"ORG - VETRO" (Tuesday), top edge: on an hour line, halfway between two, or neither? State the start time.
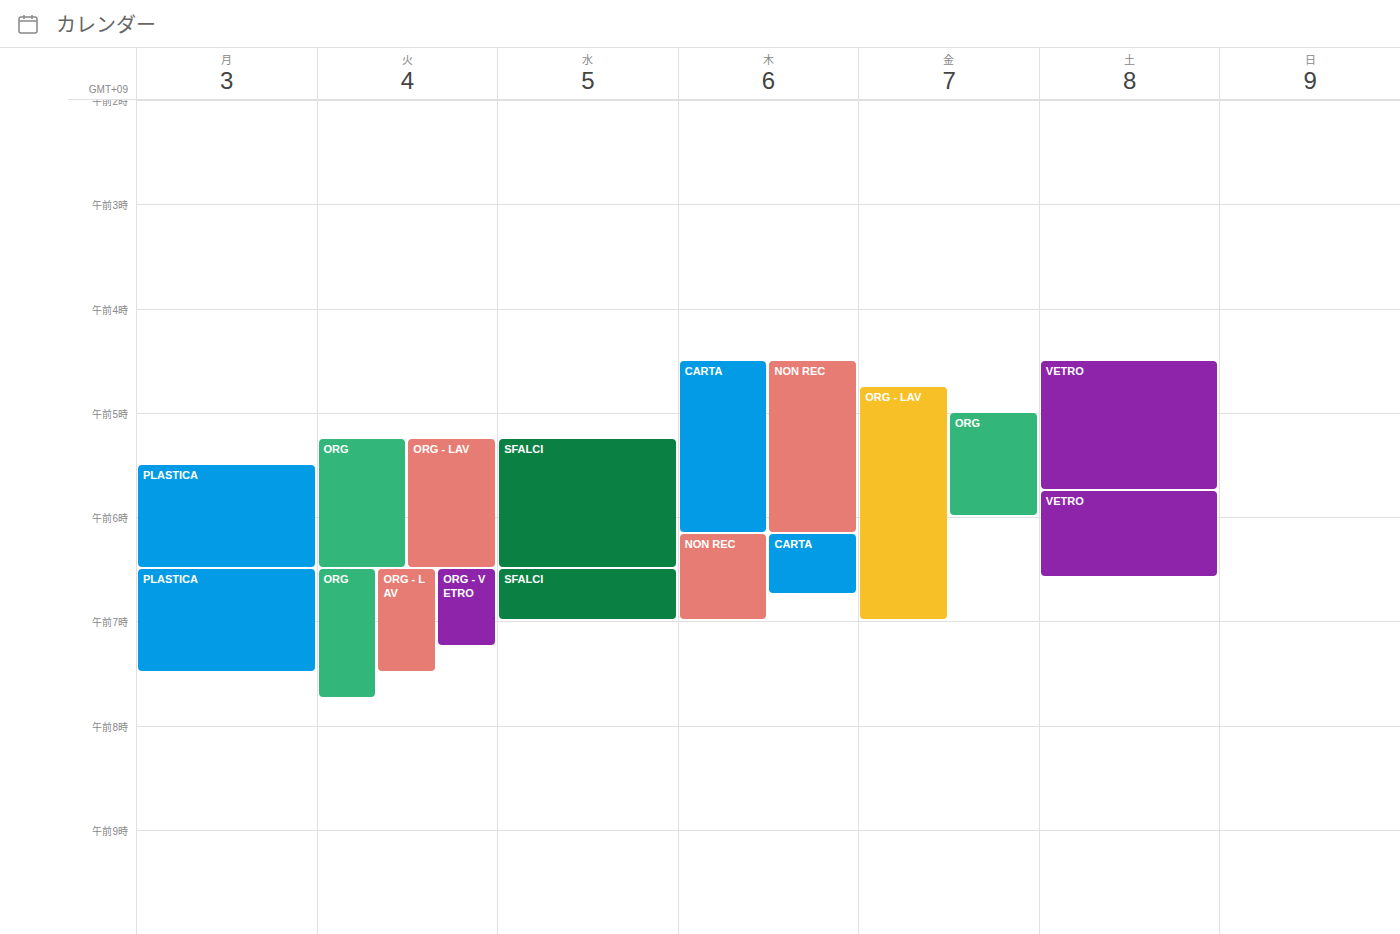
6:30 AM -- halfway between the 6 AM and 7 AM lines.